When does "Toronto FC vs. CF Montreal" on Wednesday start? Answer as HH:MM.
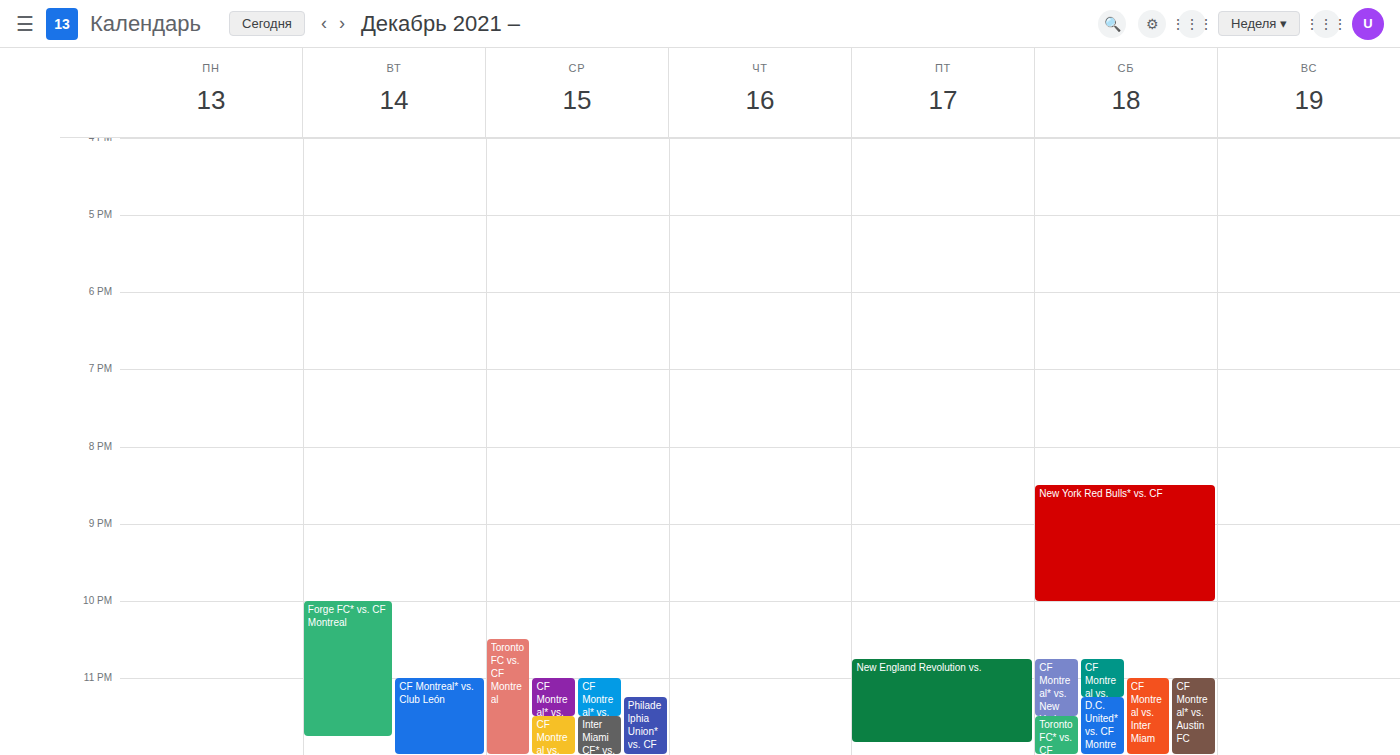
22:30